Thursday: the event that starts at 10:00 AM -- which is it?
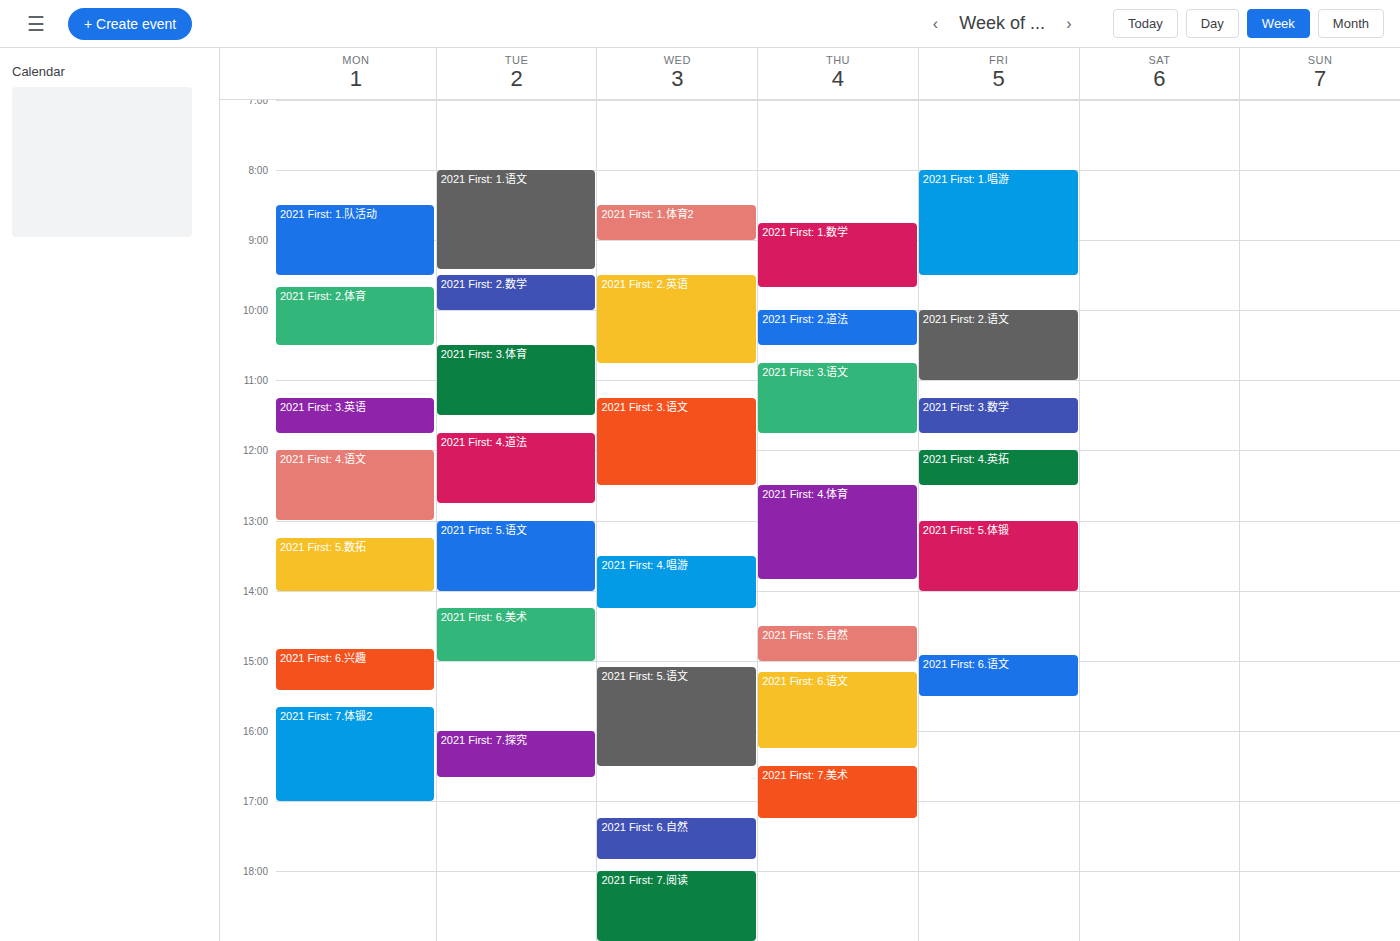
"2021 First: 2.道法"